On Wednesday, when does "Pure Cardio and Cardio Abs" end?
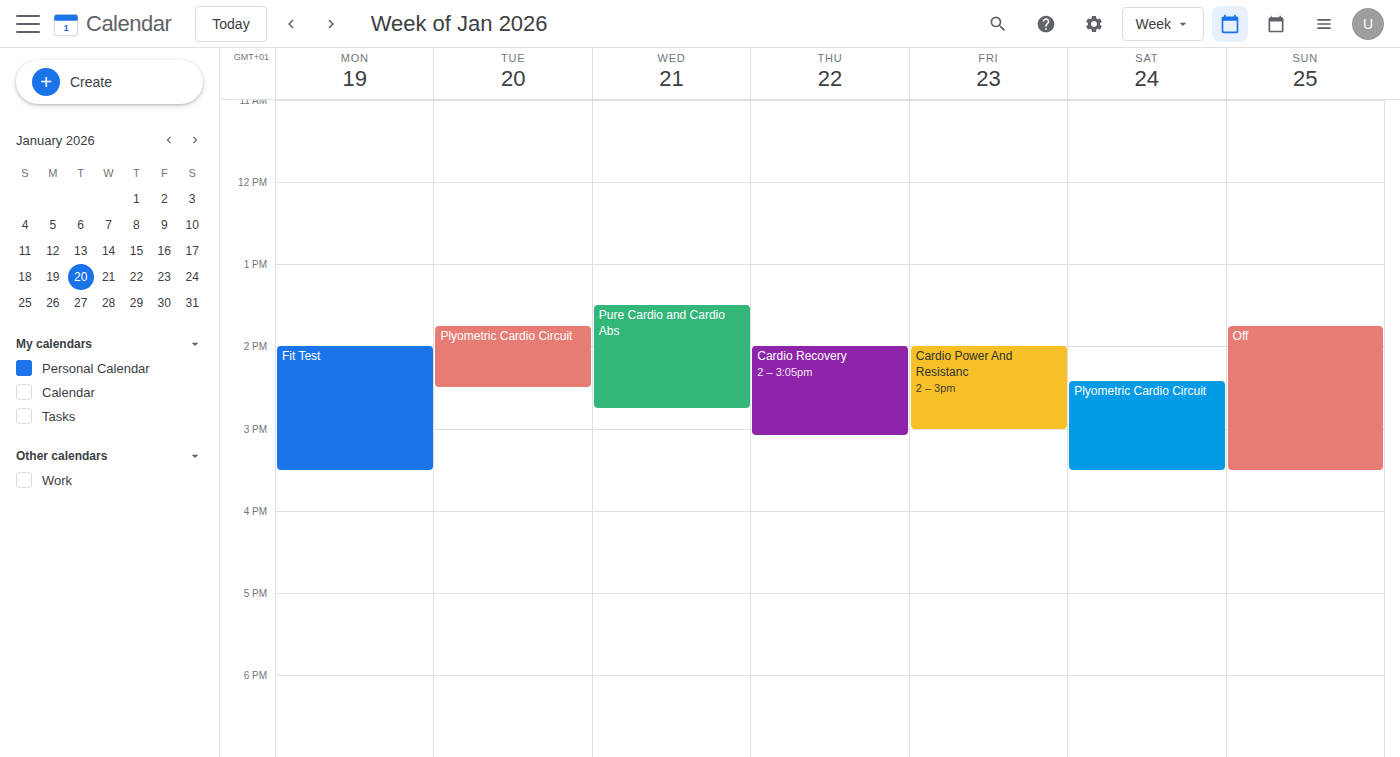
2:45 PM